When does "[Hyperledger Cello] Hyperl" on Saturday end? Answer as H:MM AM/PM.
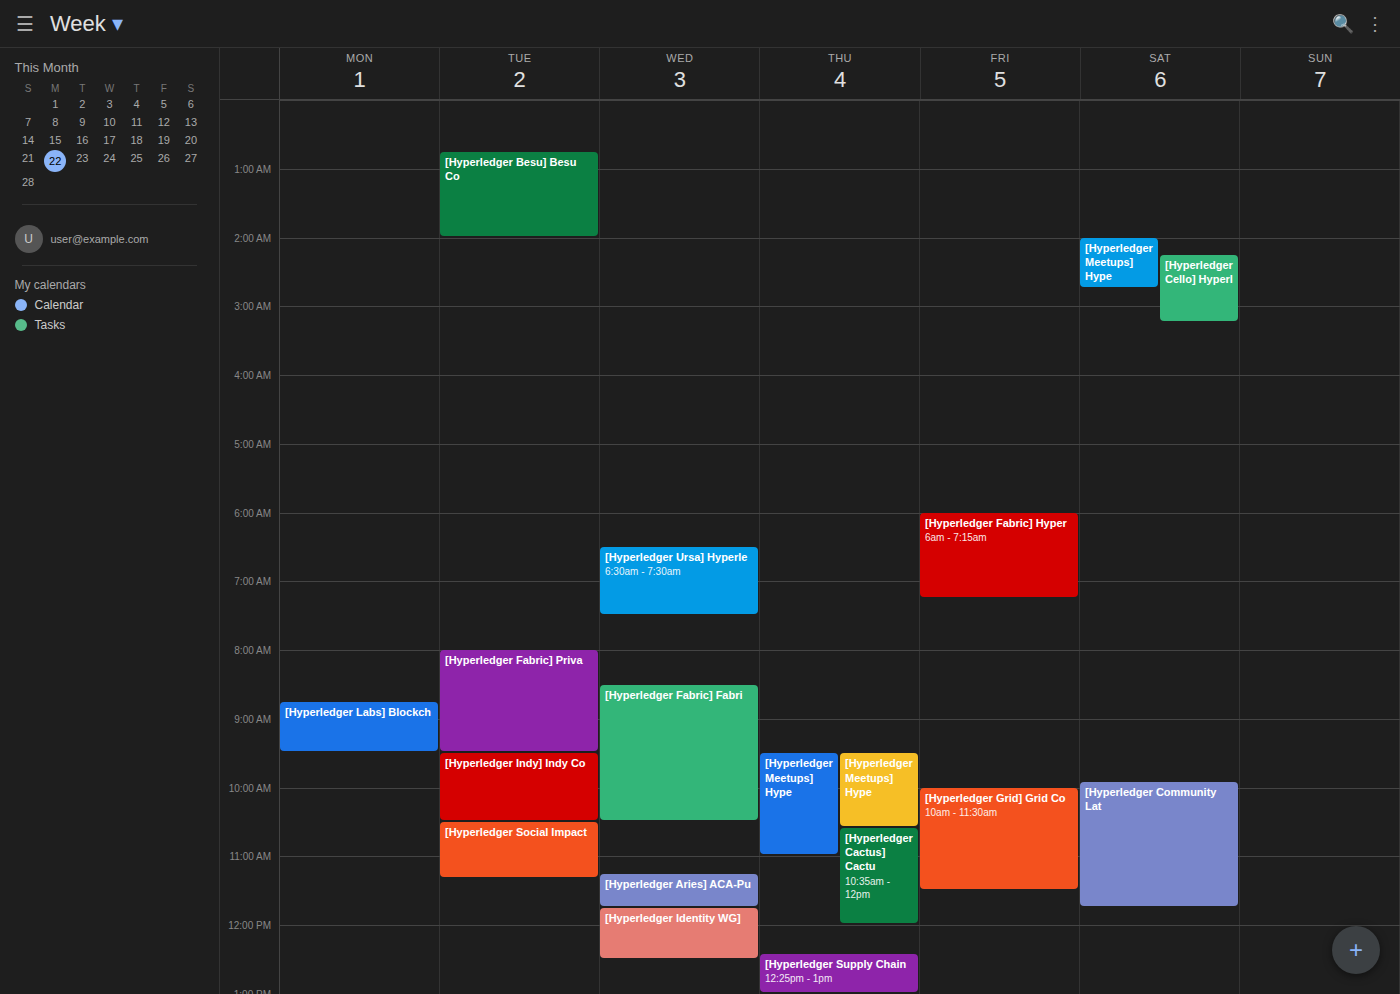
3:15 AM